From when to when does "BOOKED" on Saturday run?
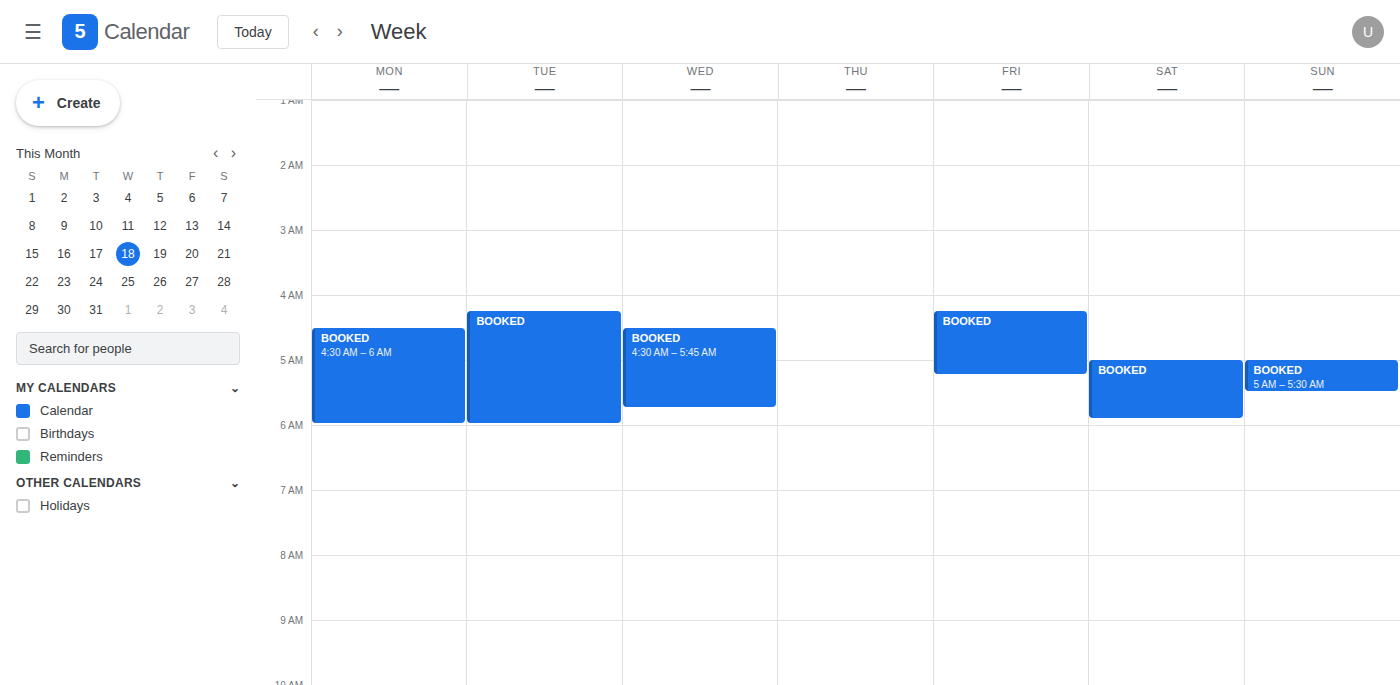
5:00 AM to 5:55 AM